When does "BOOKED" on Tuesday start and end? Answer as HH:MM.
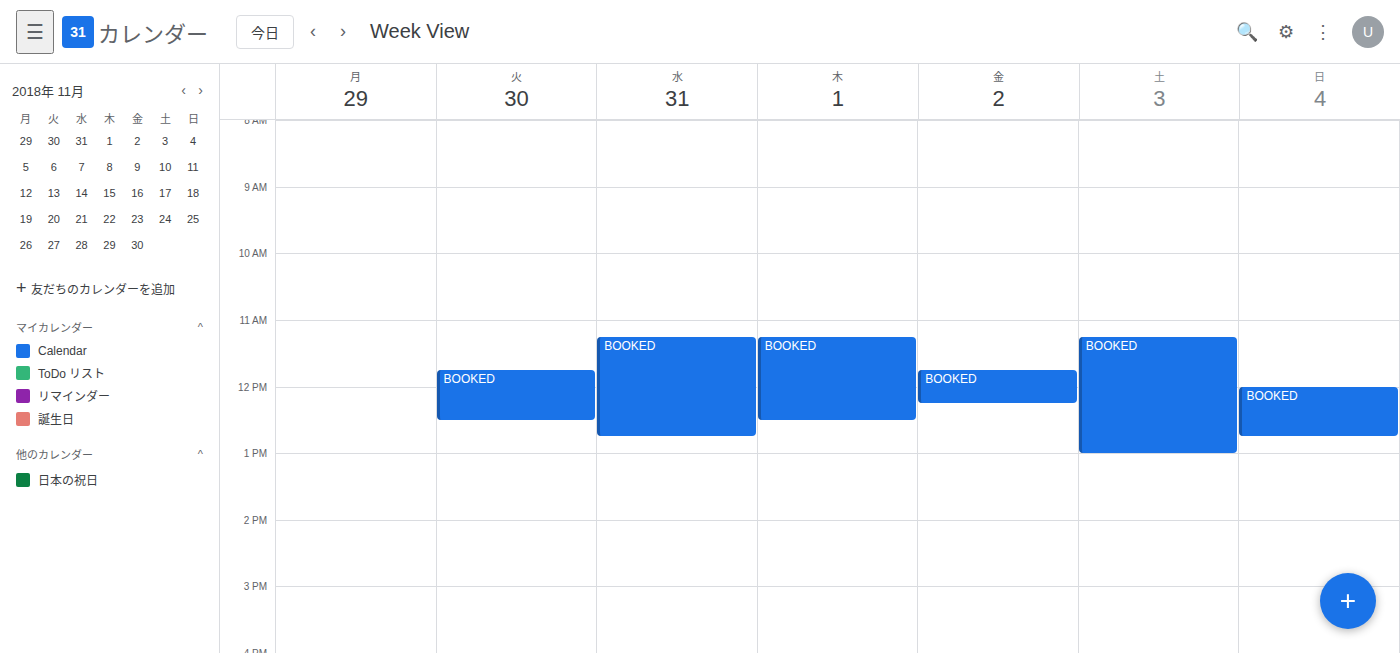
11:45 to 12:30